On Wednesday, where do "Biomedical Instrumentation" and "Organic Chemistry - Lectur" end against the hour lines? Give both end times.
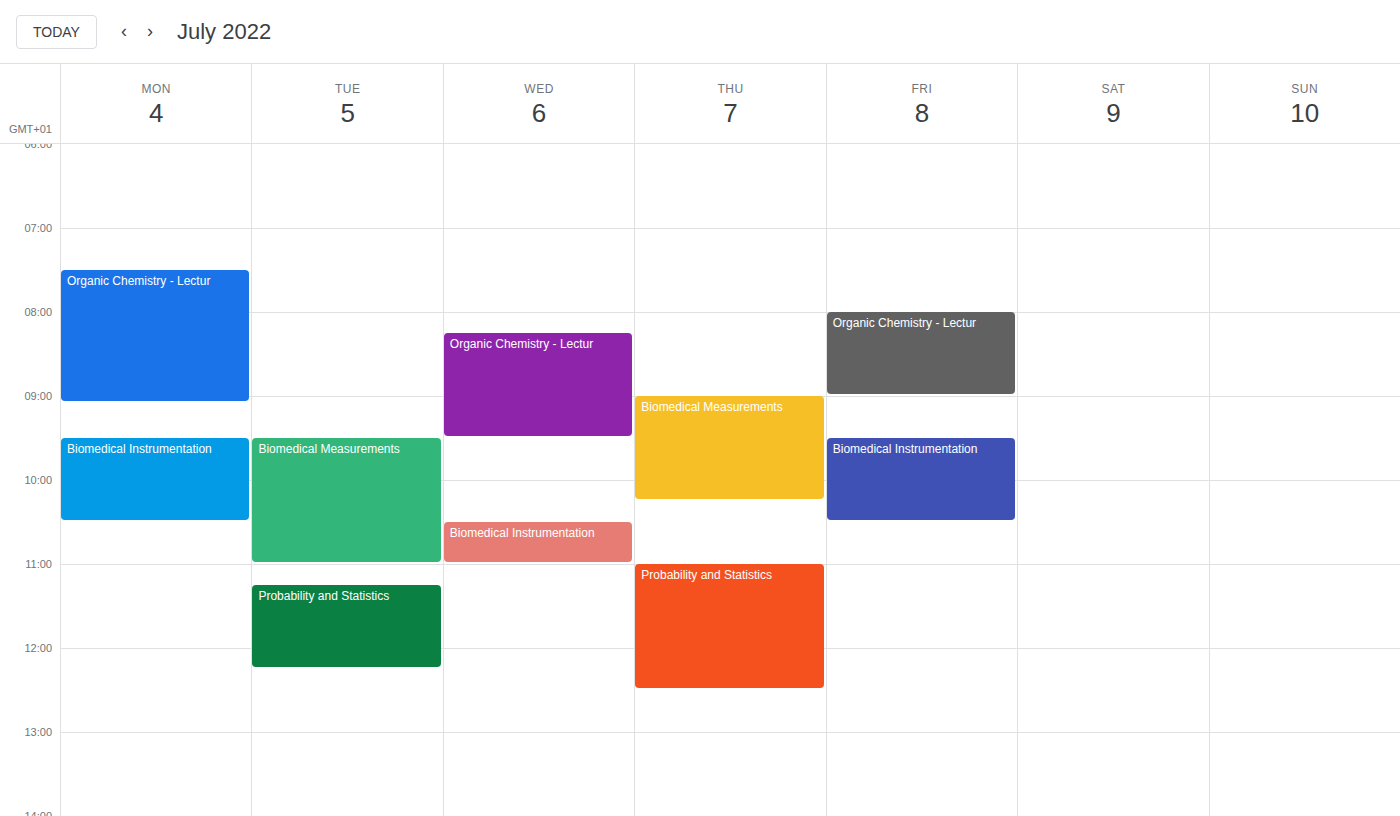
"Biomedical Instrumentation": 11:00 AM, exactly on the 11 AM line. "Organic Chemistry - Lectur": 9:30 AM, halfway between the 9 AM and 10 AM lines.